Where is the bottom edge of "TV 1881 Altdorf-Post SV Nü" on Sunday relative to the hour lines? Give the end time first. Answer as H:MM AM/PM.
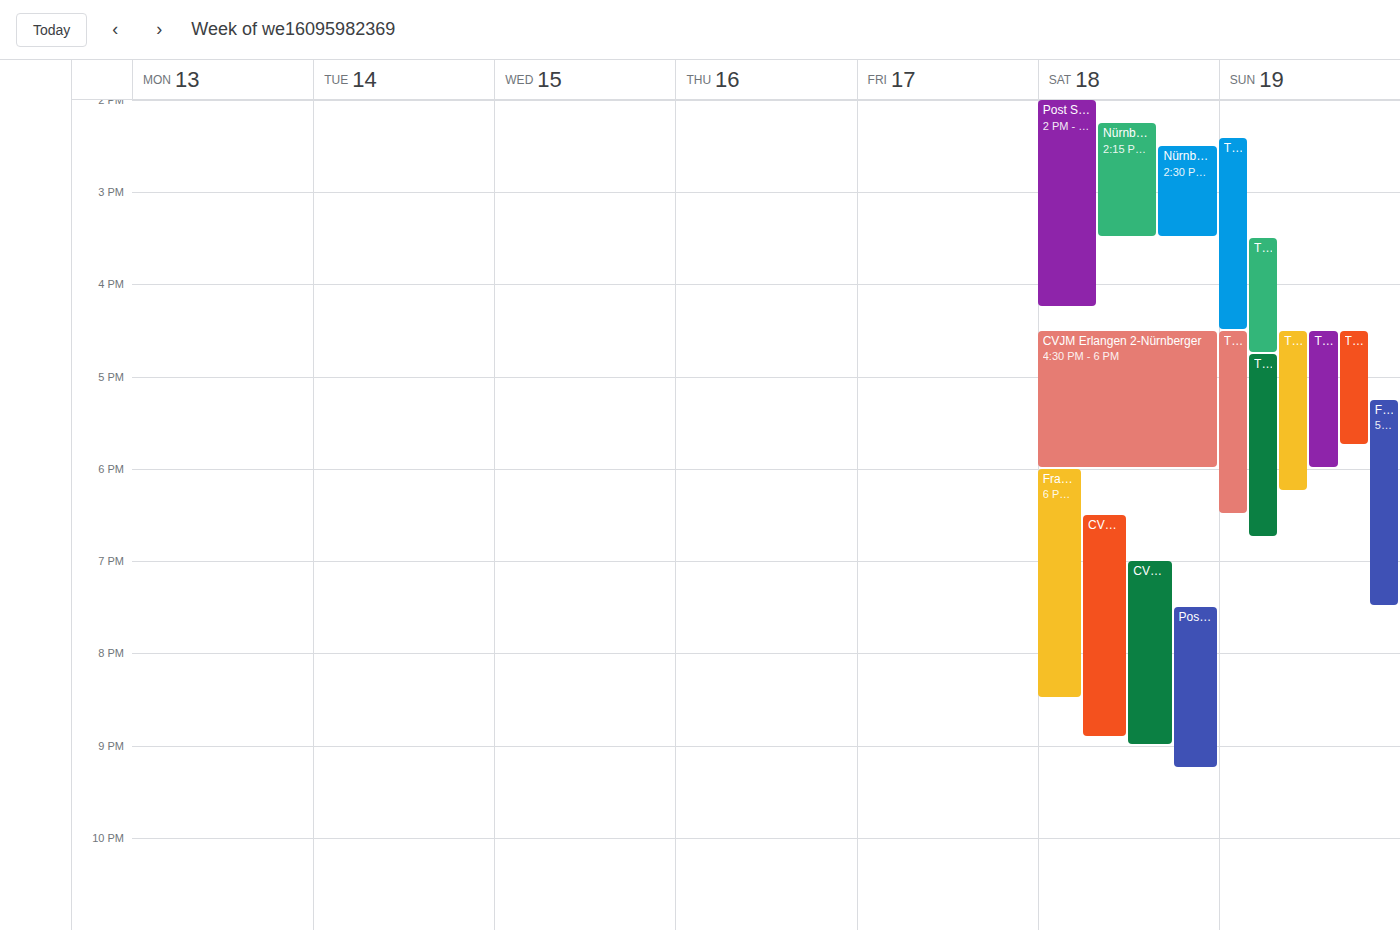
4:30 PM -- halfway between the 4 PM and 5 PM lines.